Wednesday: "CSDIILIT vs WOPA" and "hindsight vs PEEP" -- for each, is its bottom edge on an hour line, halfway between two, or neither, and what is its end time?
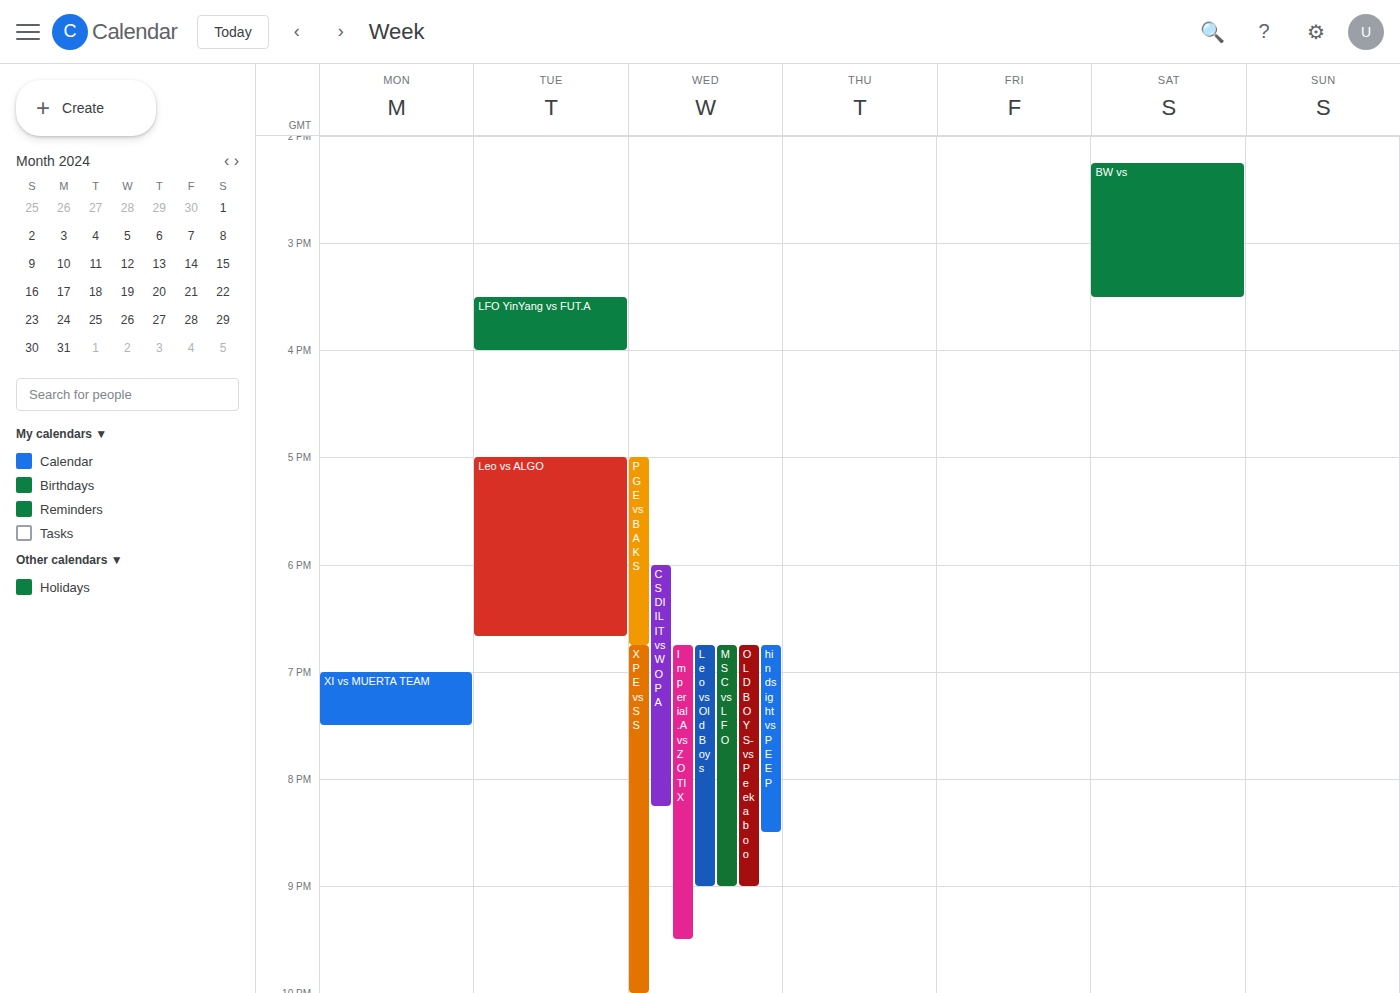
"CSDIILIT vs WOPA": 8:15 PM, neither: a quarter of the way from the 8 PM line to the 9 PM line. "hindsight vs PEEP": 8:30 PM, halfway between the 8 PM and 9 PM lines.